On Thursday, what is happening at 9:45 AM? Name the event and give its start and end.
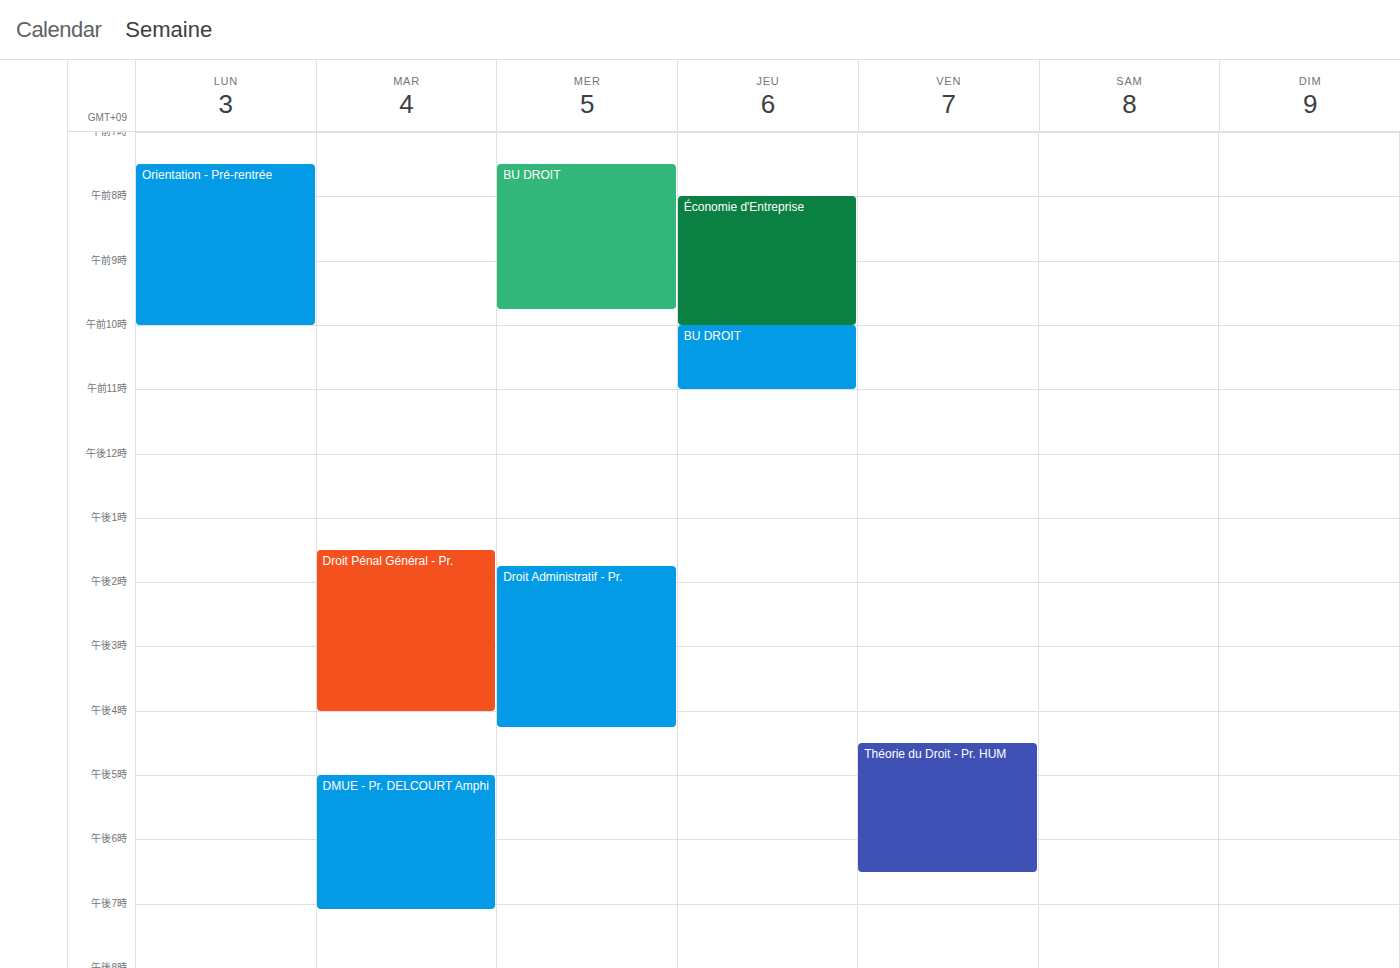
"Économie d'Entreprise", 8:00 AM to 10:00 AM